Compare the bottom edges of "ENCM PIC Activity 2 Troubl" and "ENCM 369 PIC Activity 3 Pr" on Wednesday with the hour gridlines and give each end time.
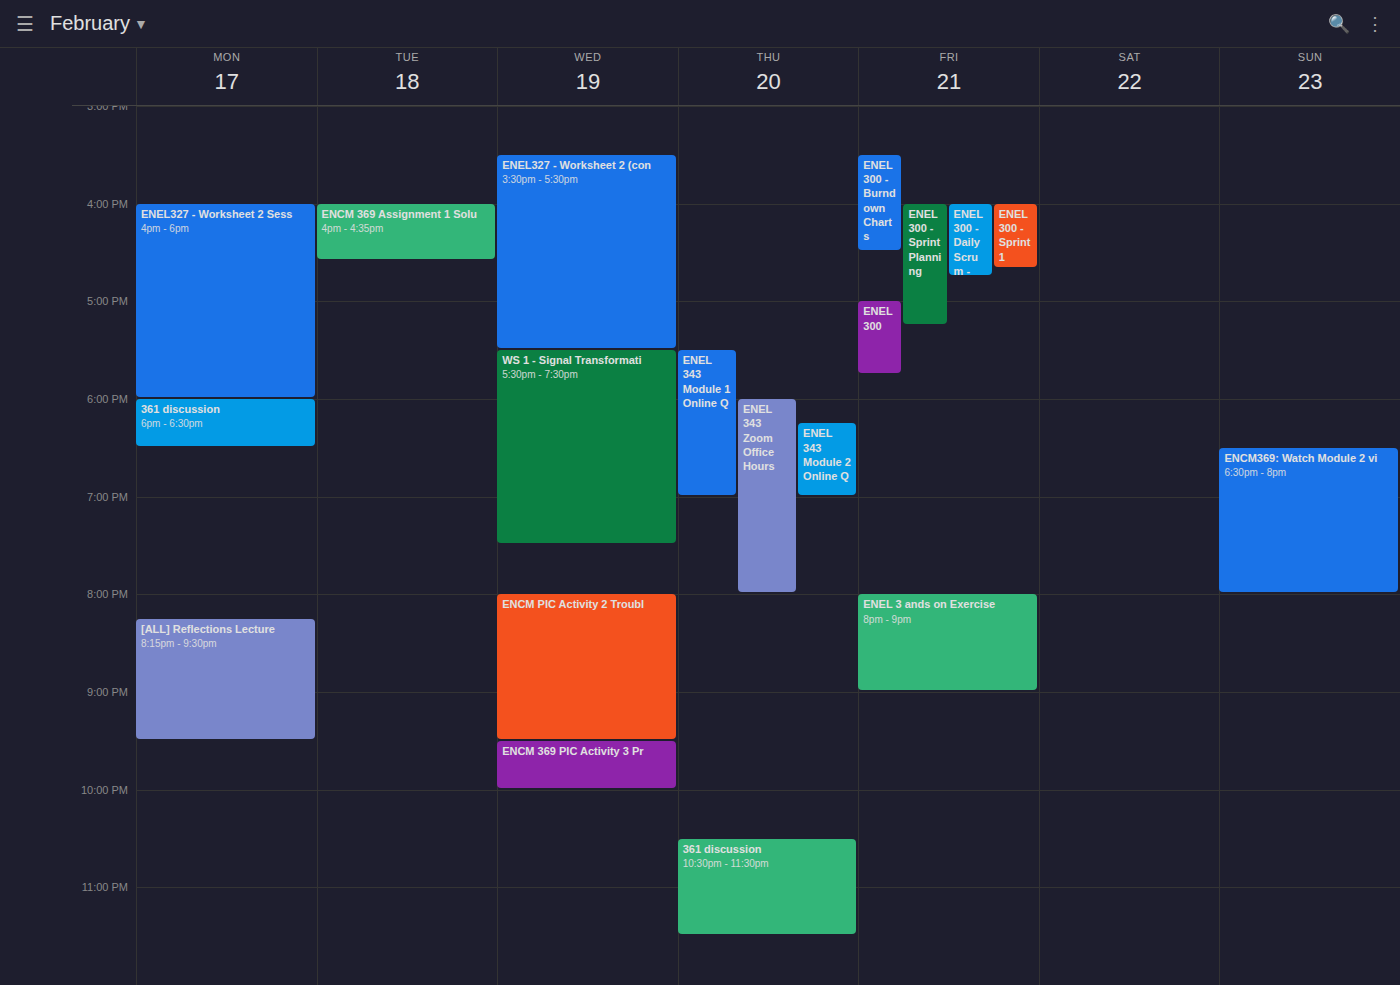
"ENCM PIC Activity 2 Troubl": 9:30 PM, halfway between the 9 PM and 10 PM lines. "ENCM 369 PIC Activity 3 Pr": 10:00 PM, exactly on the 10 PM line.